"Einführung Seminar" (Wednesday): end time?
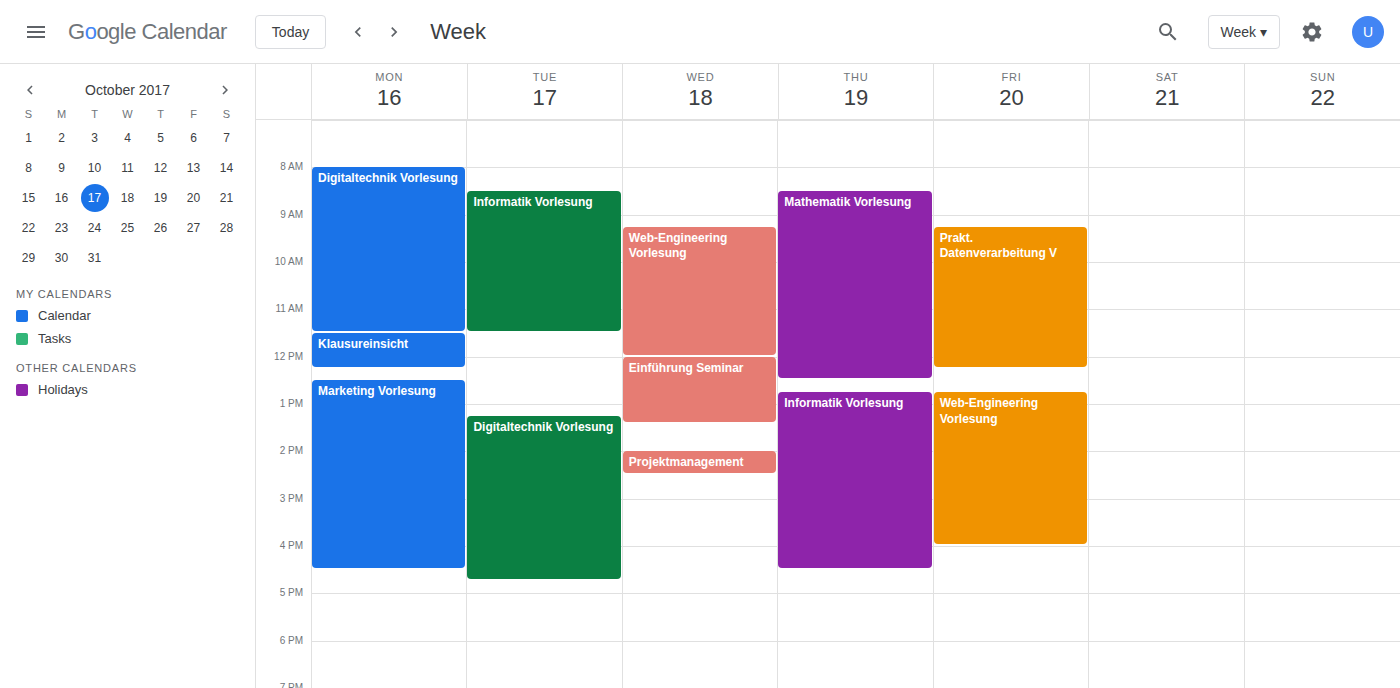
13:25